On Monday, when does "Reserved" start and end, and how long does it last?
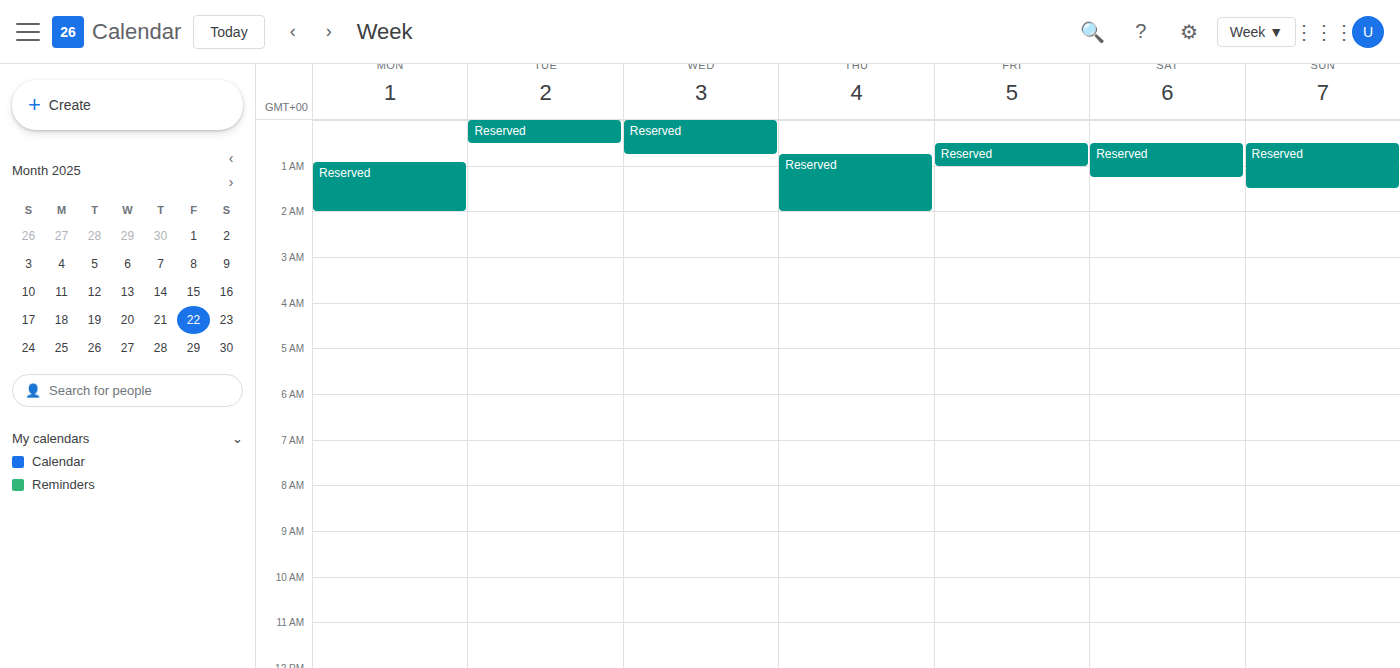
12:55 AM to 2:00 AM, 1 hour 5 minutes